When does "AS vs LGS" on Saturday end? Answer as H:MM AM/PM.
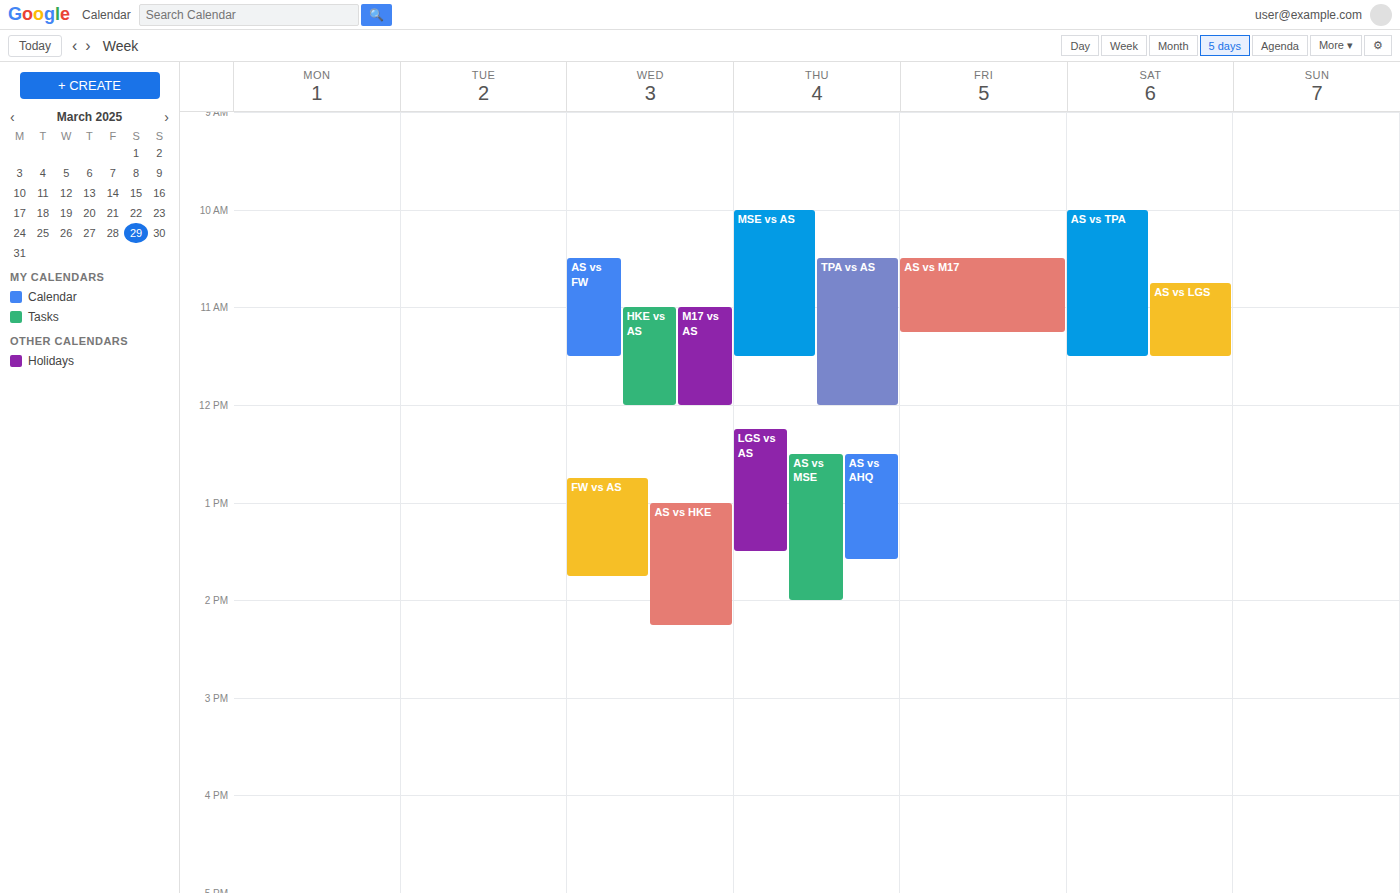
11:30 AM